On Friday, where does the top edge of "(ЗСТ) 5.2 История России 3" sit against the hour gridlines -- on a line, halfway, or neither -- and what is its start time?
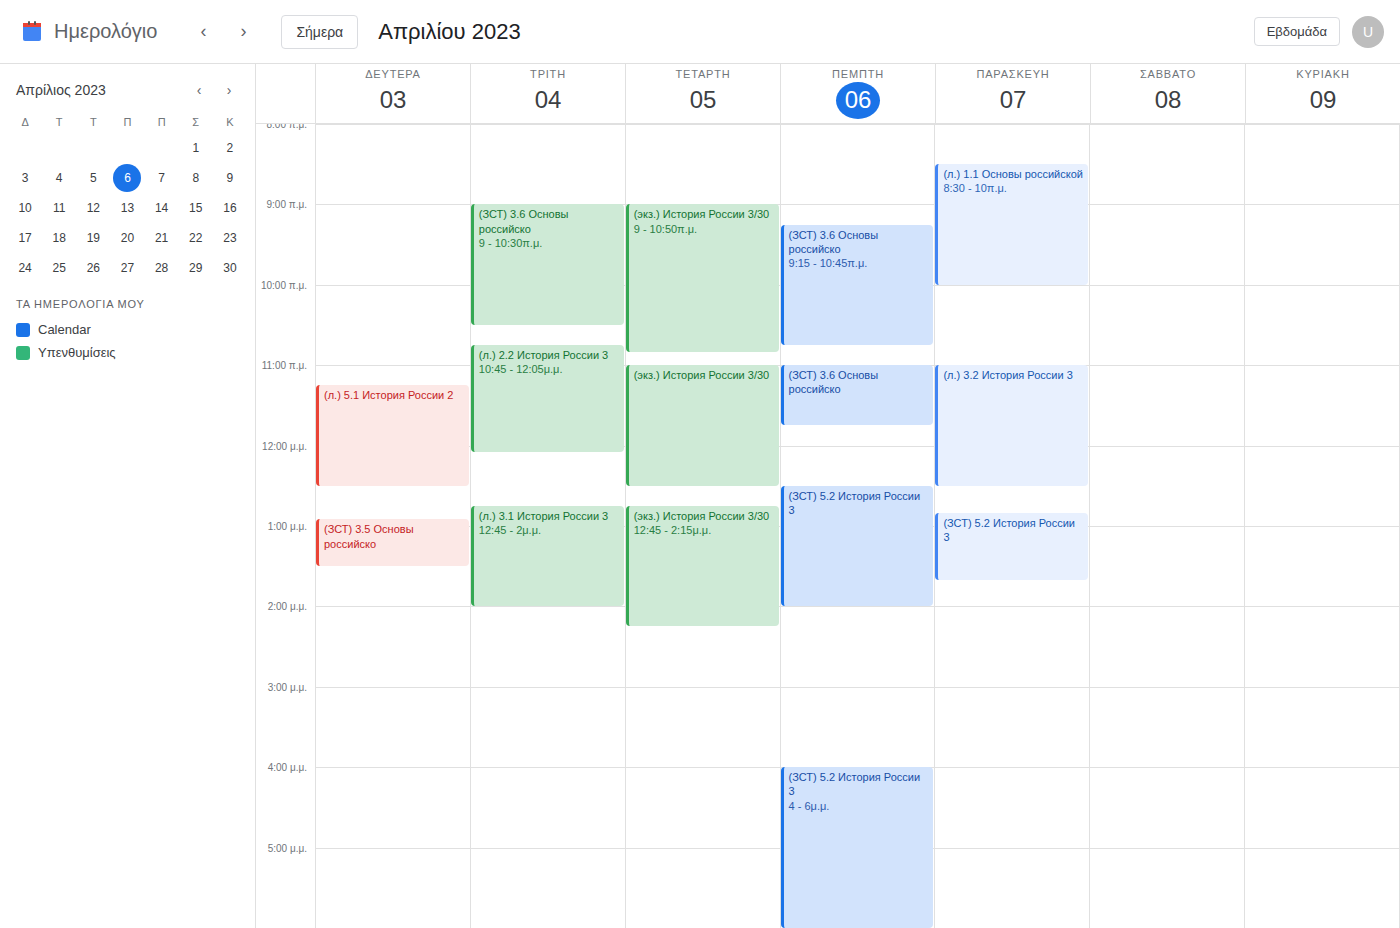
12:50 PM -- neither: 50 minutes below the 12 PM line and 10 minutes above the 1 PM line.